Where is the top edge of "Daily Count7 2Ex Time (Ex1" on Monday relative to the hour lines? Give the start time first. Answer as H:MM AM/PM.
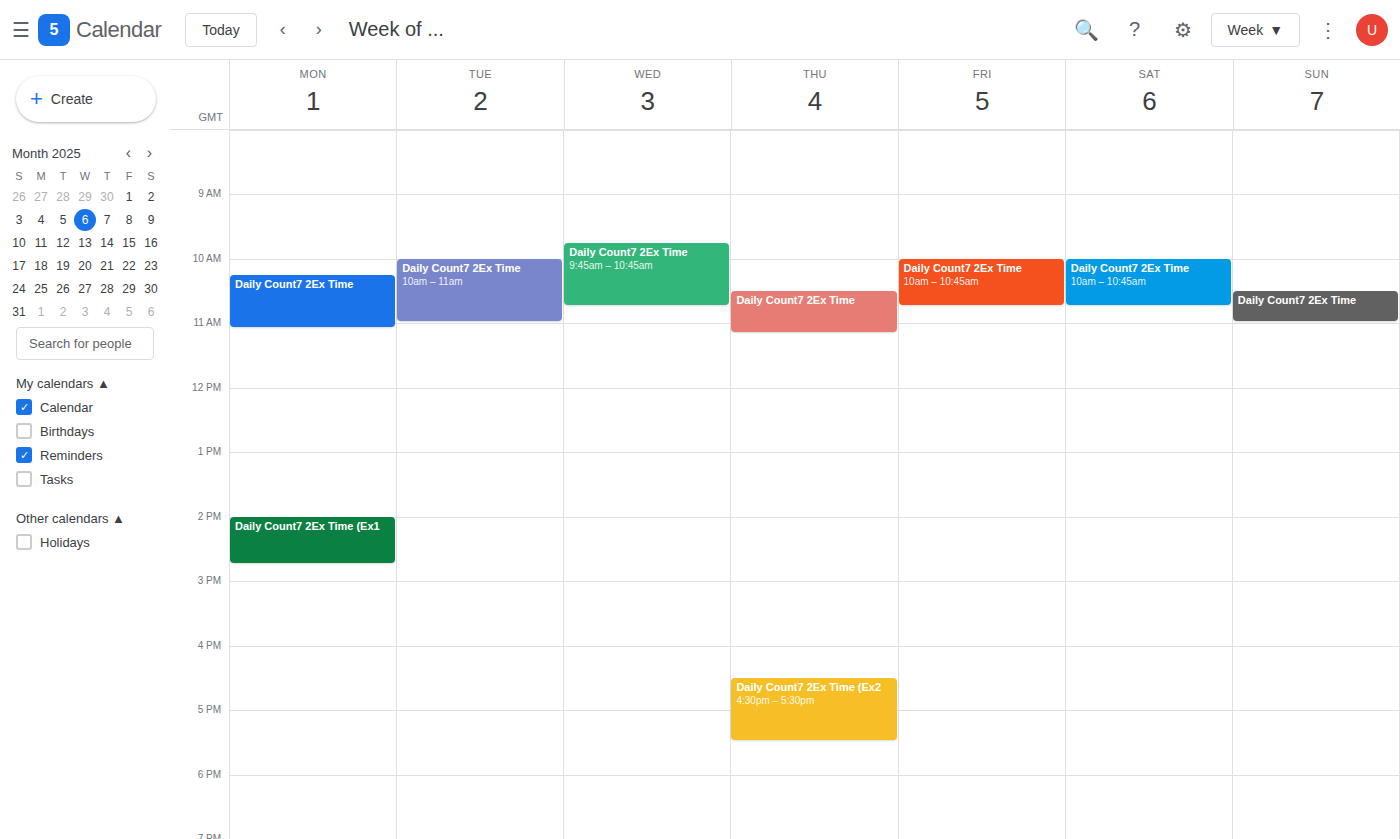
2:00 PM -- exactly on the 2 PM line.